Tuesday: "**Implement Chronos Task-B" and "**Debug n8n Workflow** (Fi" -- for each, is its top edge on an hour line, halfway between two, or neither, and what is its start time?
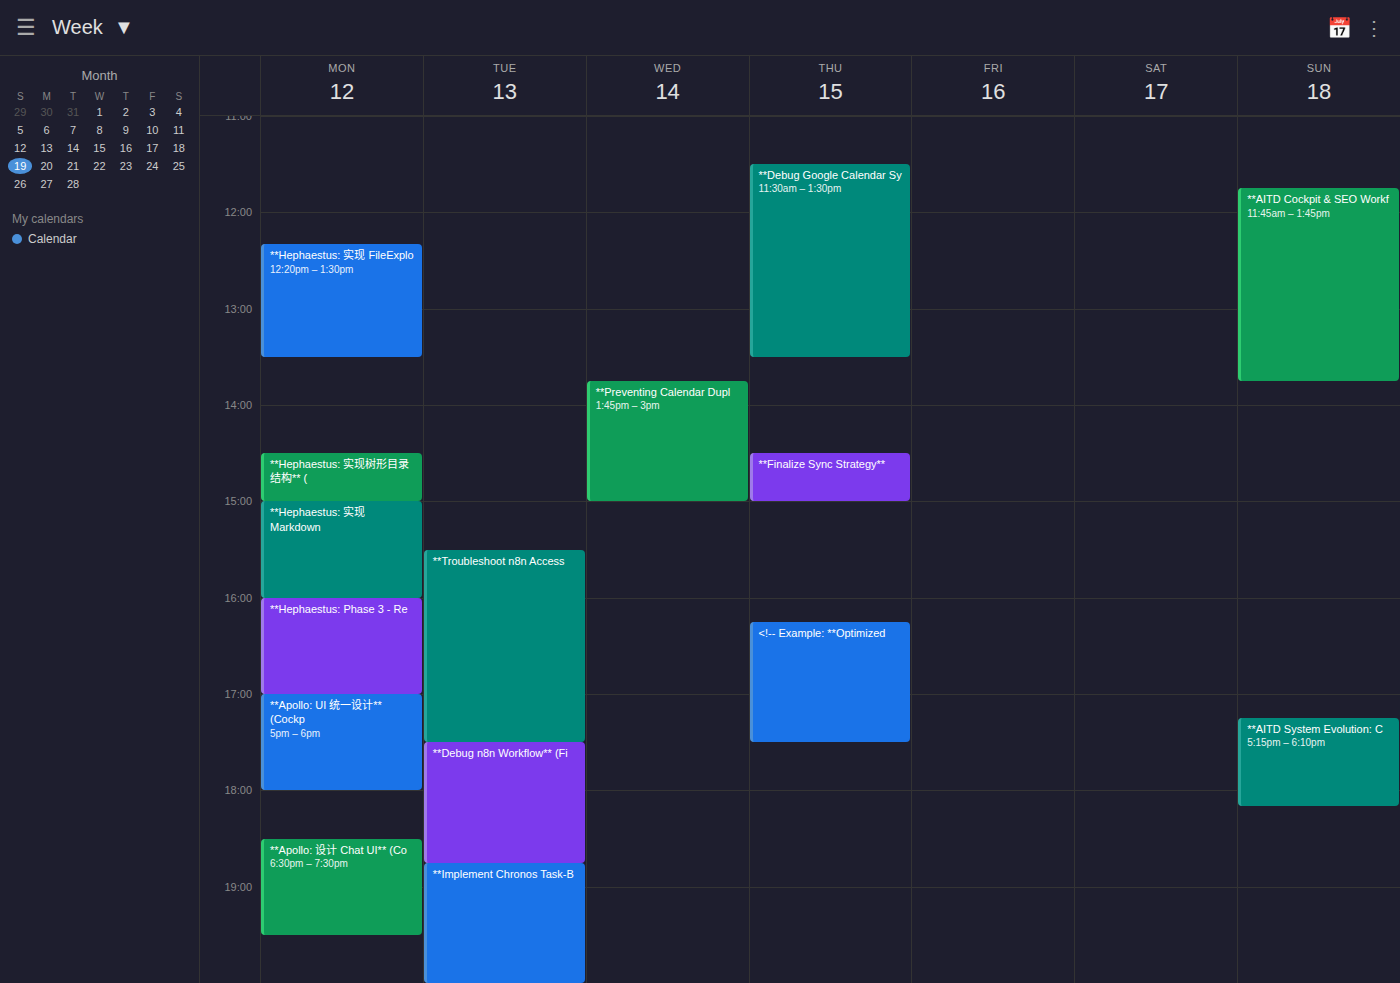
"**Implement Chronos Task-B": 6:45 PM, neither: three quarters of the way from the 6 PM line to the 7 PM line. "**Debug n8n Workflow** (Fi": 5:30 PM, halfway between the 5 PM and 6 PM lines.